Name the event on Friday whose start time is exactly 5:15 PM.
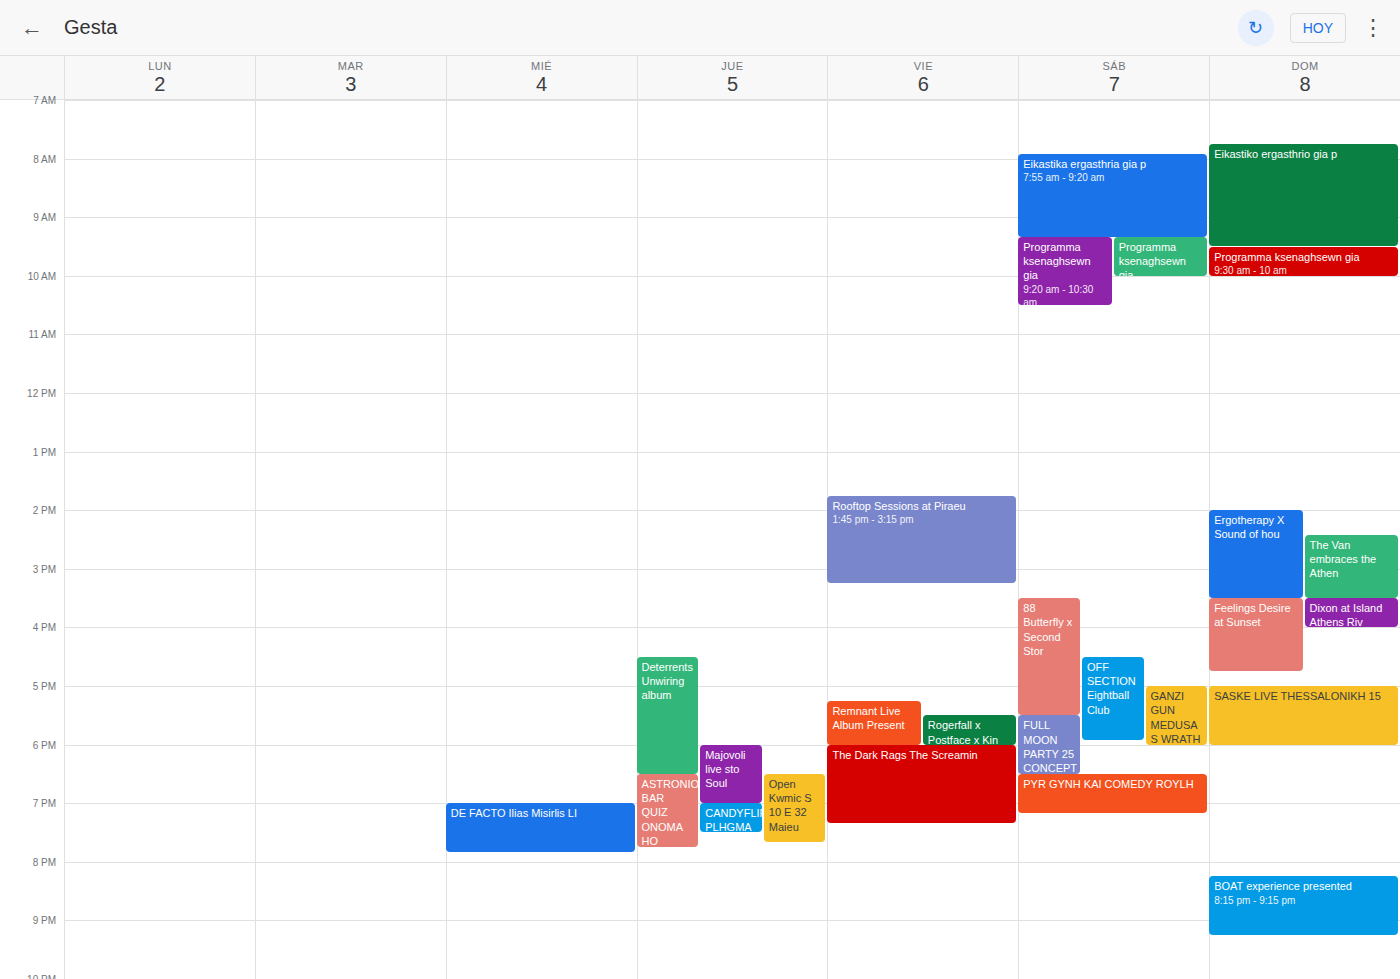
"Remnant Live Album Present"